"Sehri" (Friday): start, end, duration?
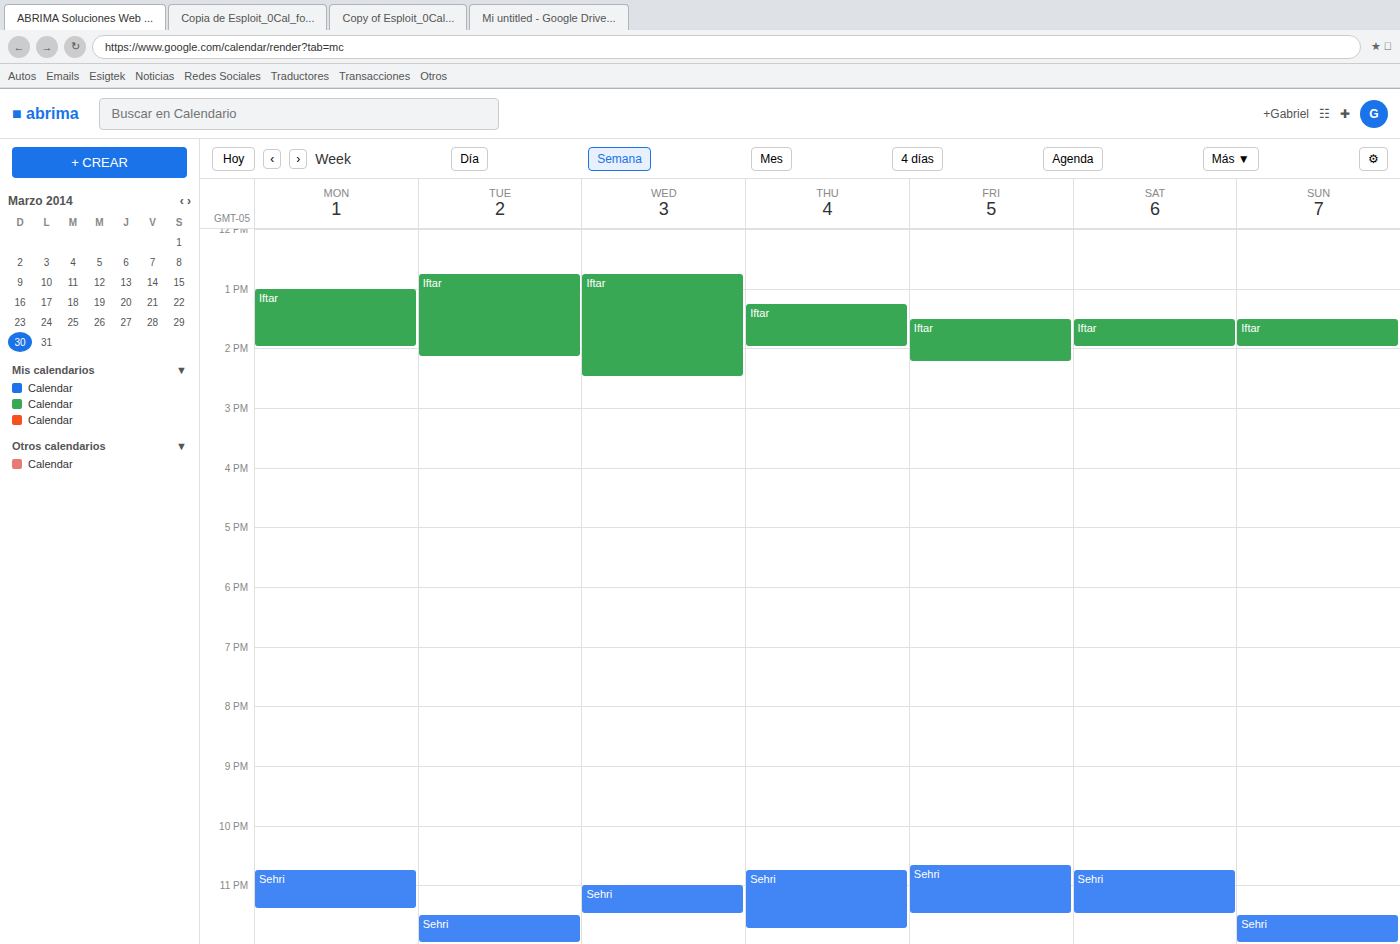
10:40 PM to 11:30 PM, 50 minutes